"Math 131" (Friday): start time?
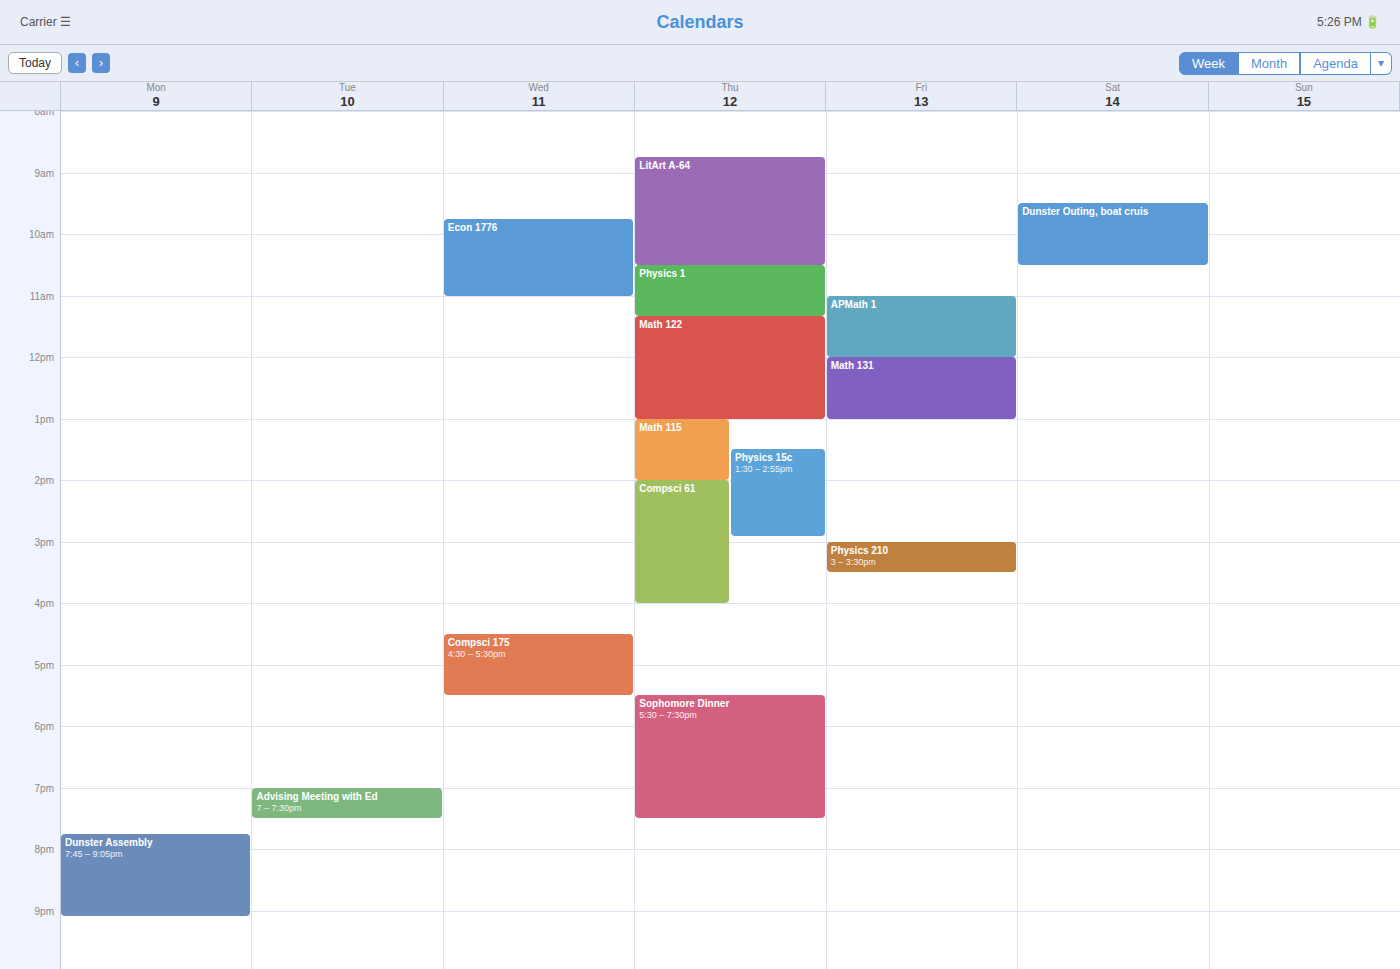
12:00